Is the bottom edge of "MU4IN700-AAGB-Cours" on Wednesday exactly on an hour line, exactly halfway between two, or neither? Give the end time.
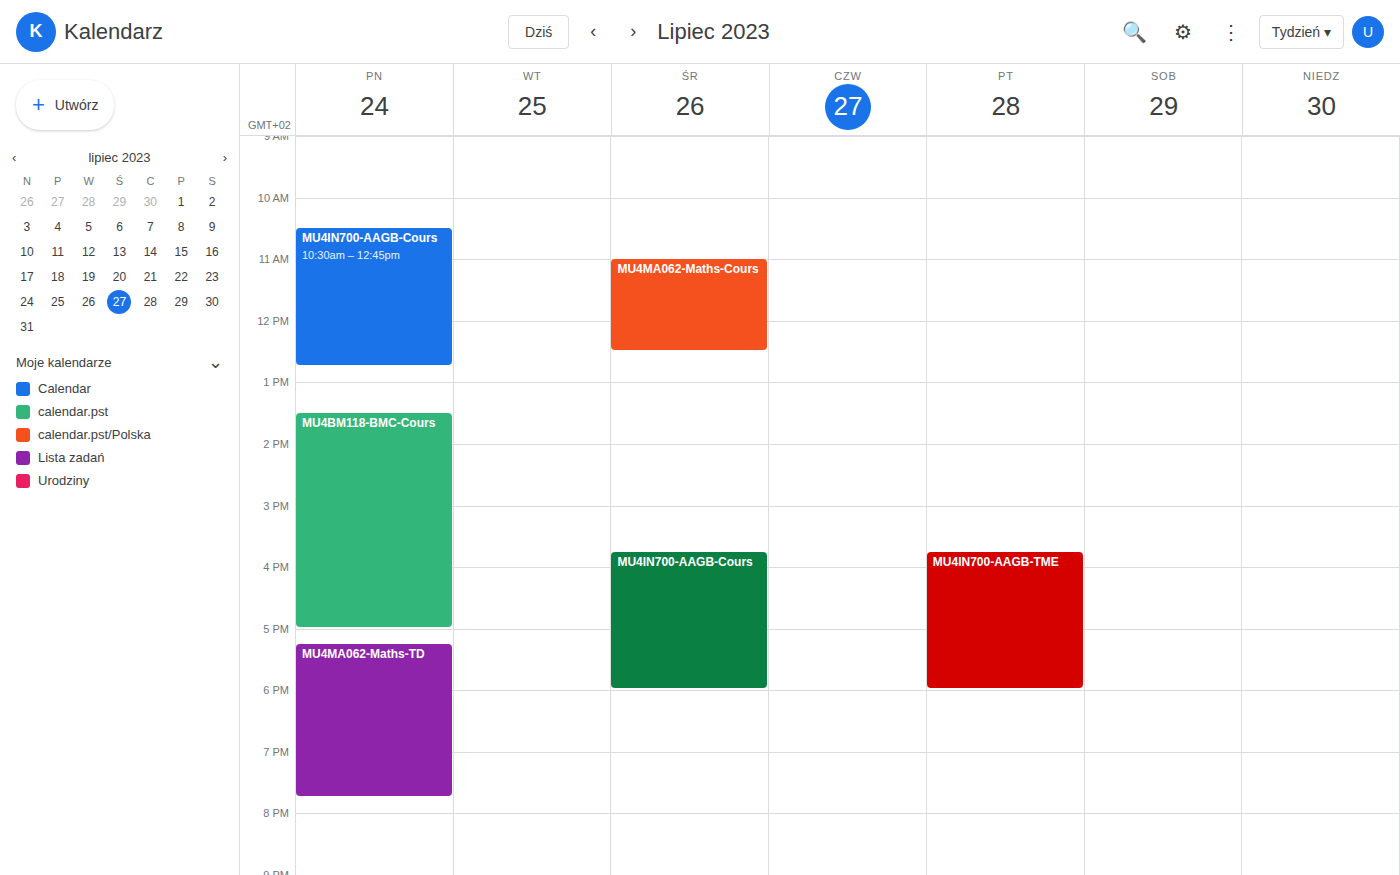
18:00 -- exactly on the 18:00 line.